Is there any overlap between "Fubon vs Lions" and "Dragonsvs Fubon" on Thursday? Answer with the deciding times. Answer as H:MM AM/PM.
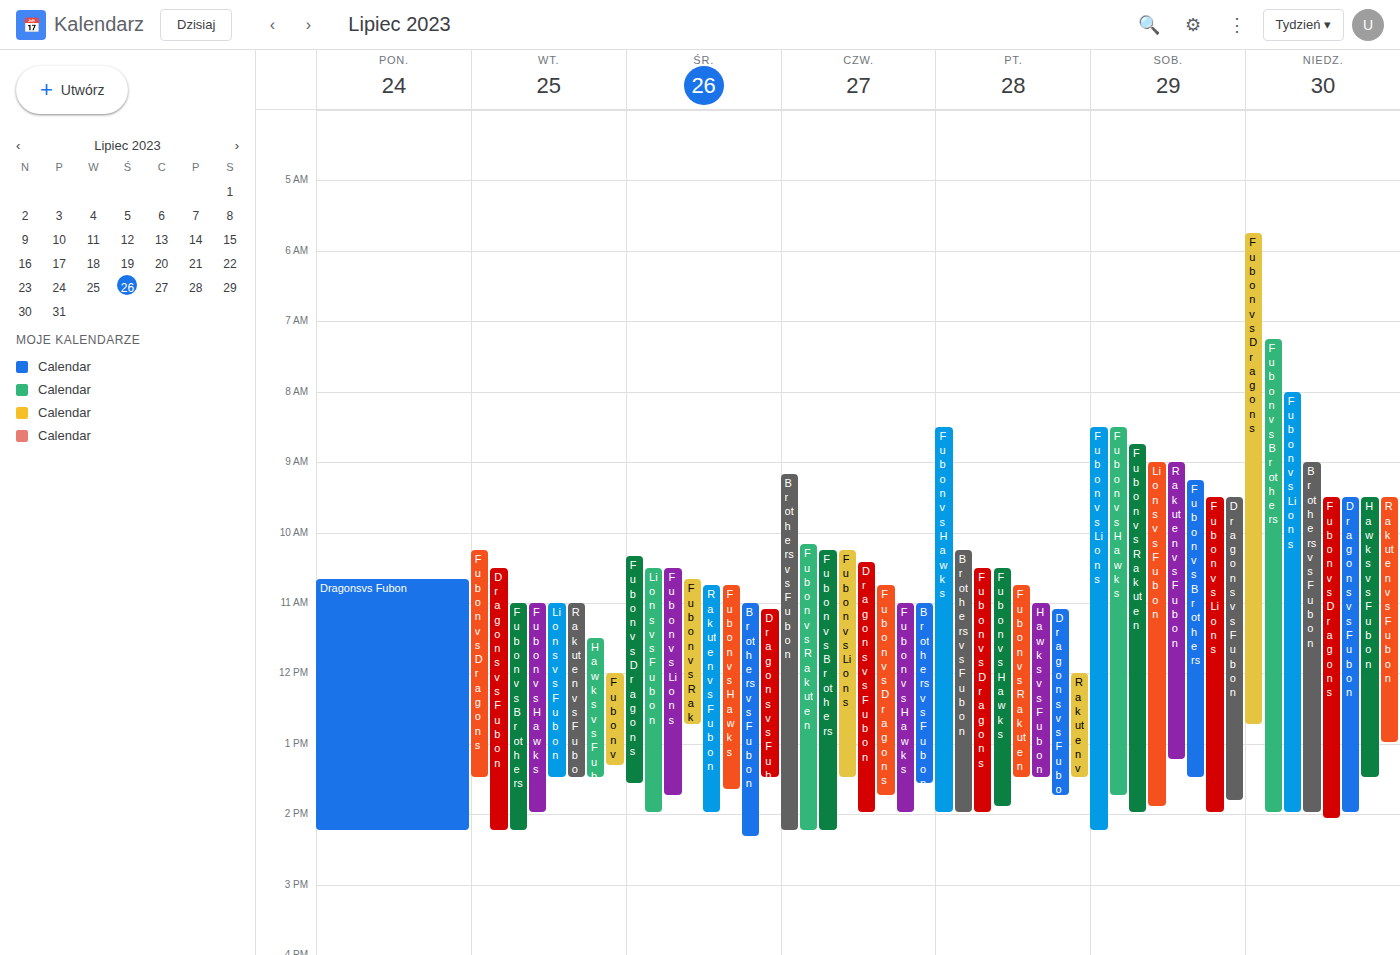
"Dragonsvs Fubon" starts at 10:25 AM, before "Fubon vs Lions" ends at 1:30 PM -- they overlap.